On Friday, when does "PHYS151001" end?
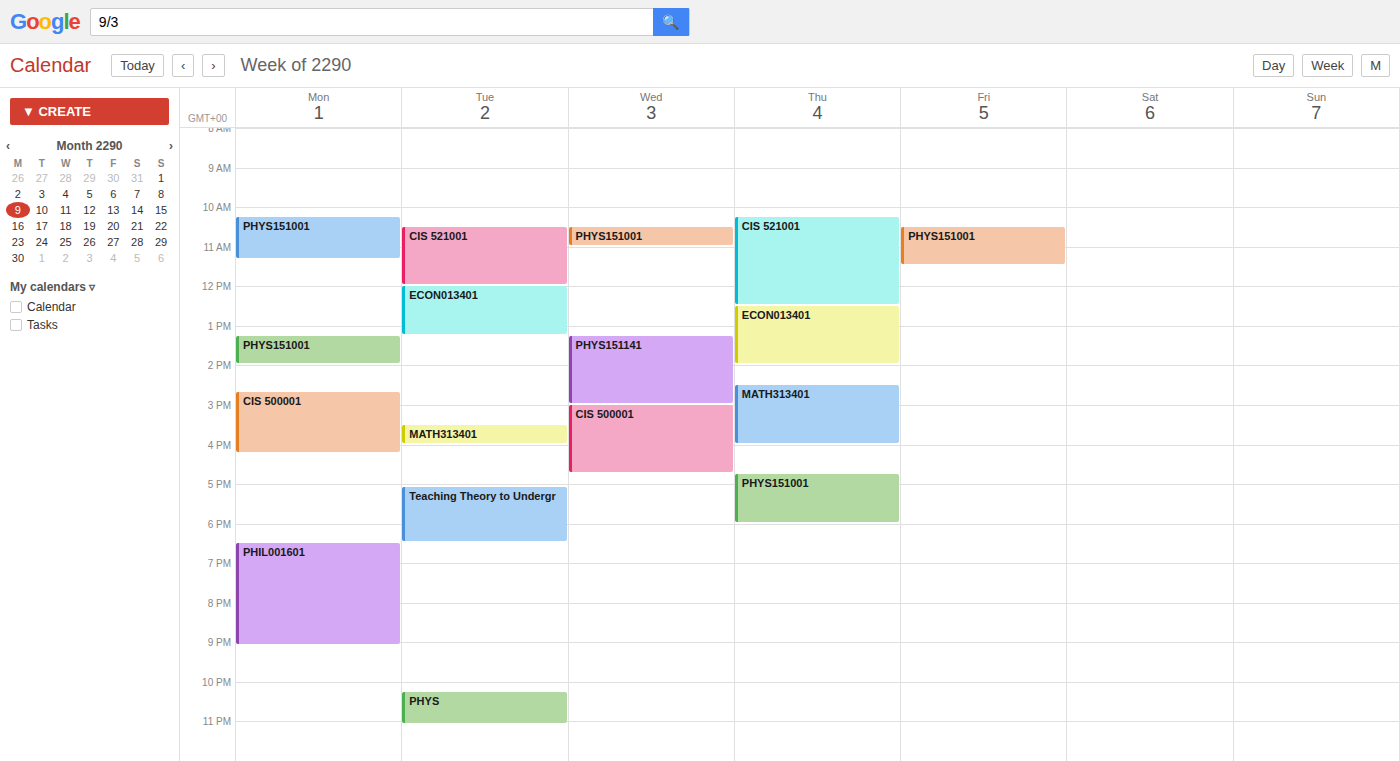
11:30 AM